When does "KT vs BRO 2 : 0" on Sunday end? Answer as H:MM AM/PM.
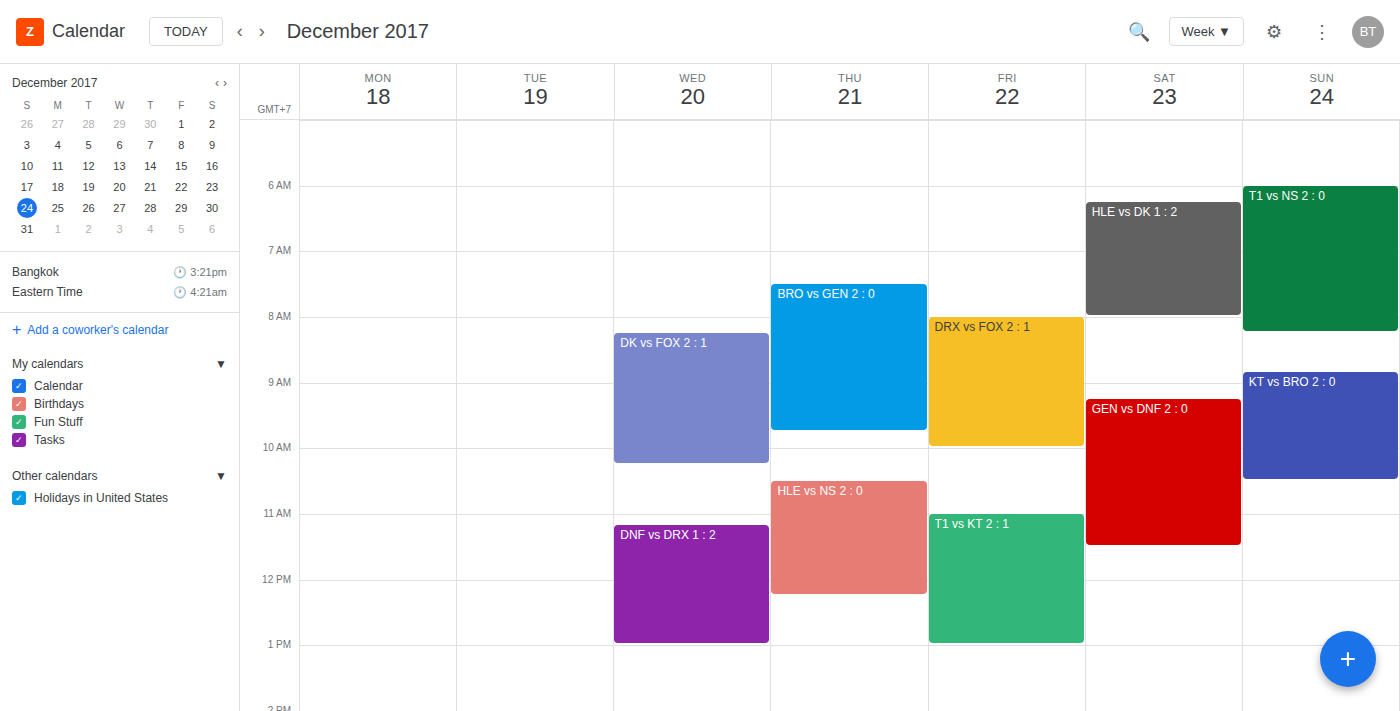
10:30 AM